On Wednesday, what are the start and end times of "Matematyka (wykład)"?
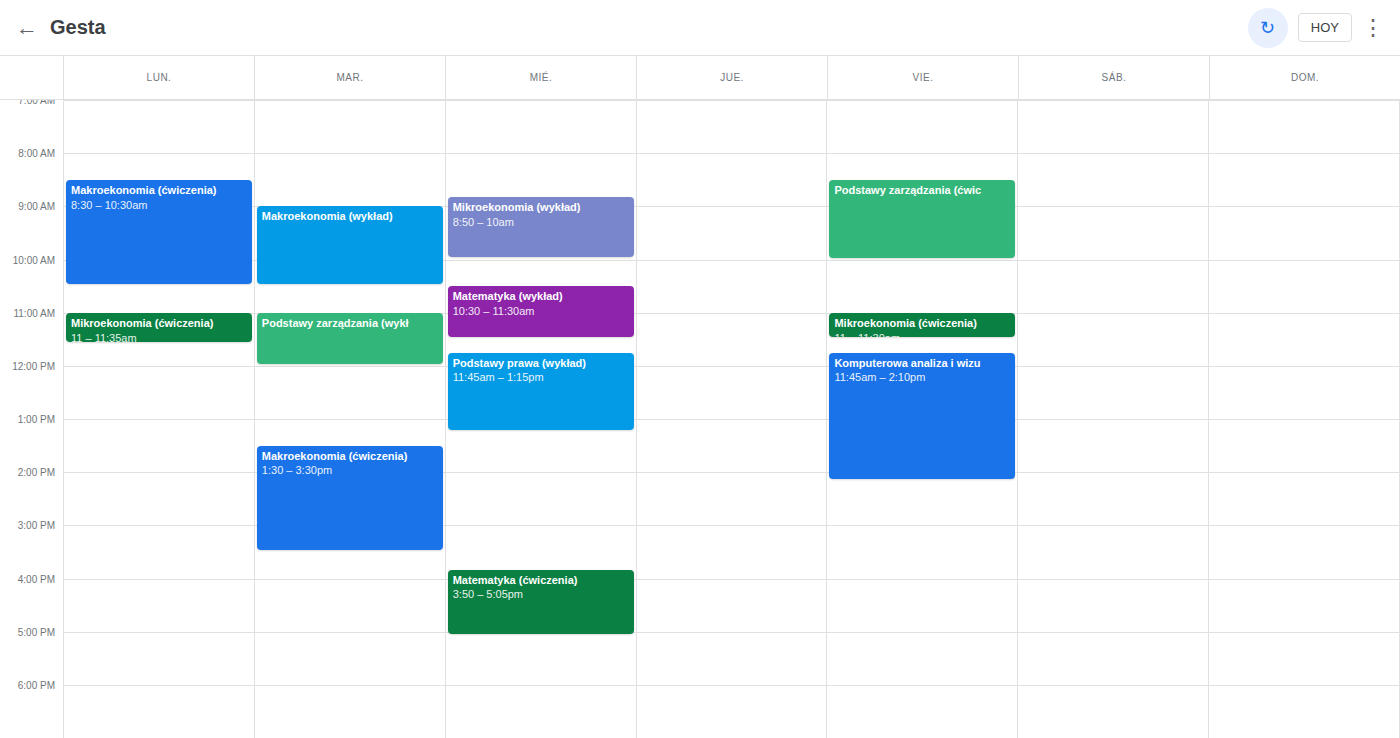
10:30 AM to 11:30 AM